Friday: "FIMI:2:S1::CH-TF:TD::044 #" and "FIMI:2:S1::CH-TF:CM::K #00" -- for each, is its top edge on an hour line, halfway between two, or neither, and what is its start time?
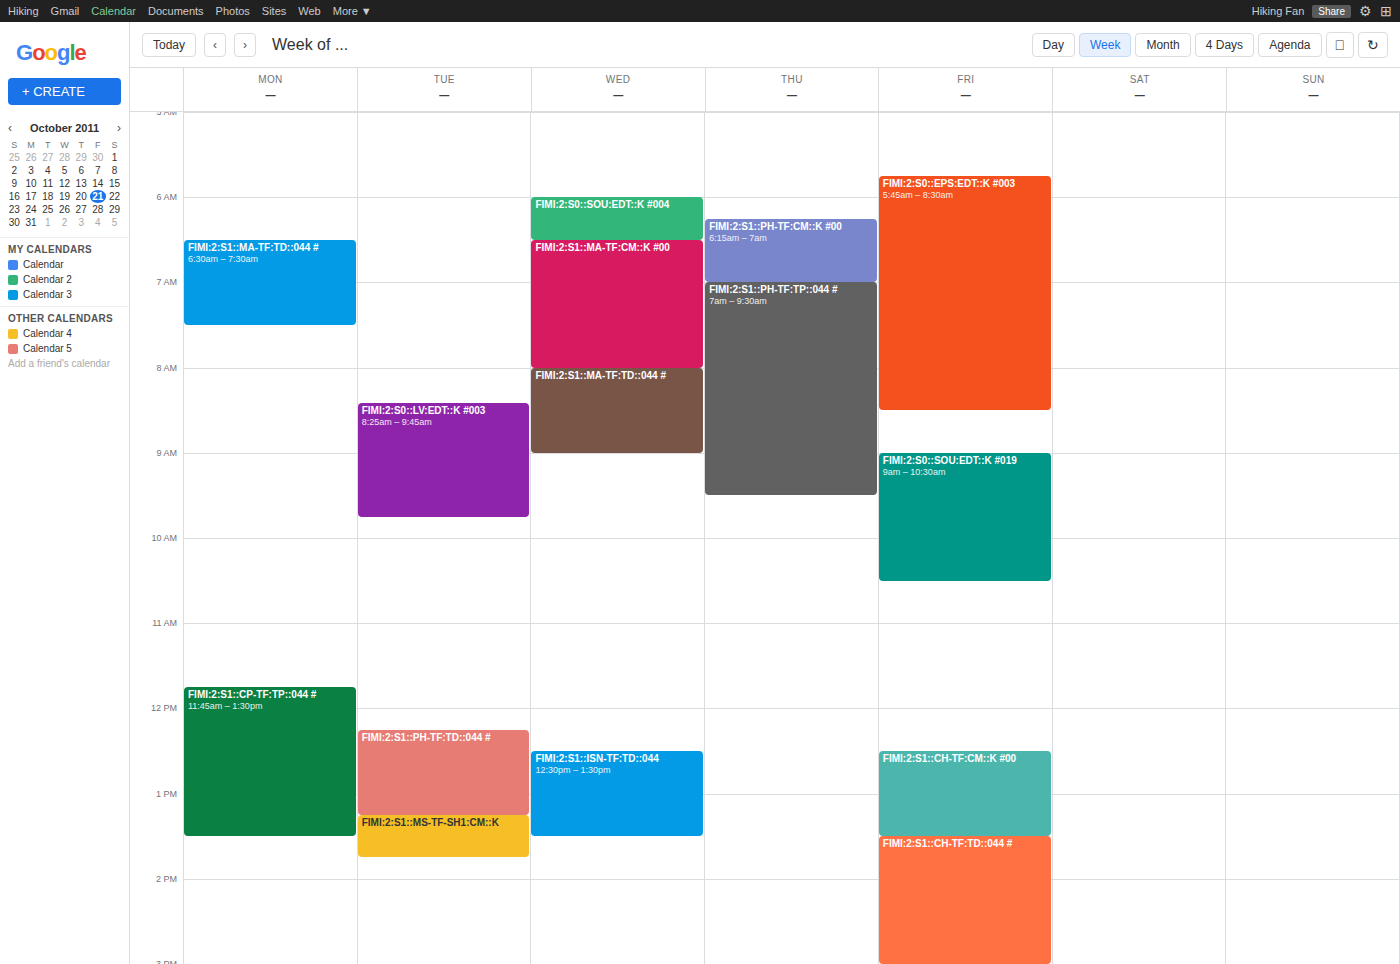
"FIMI:2:S1::CH-TF:TD::044 #": 1:30 PM, halfway between the 1 PM and 2 PM lines. "FIMI:2:S1::CH-TF:CM::K #00": 12:30 PM, halfway between the 12 PM and 1 PM lines.